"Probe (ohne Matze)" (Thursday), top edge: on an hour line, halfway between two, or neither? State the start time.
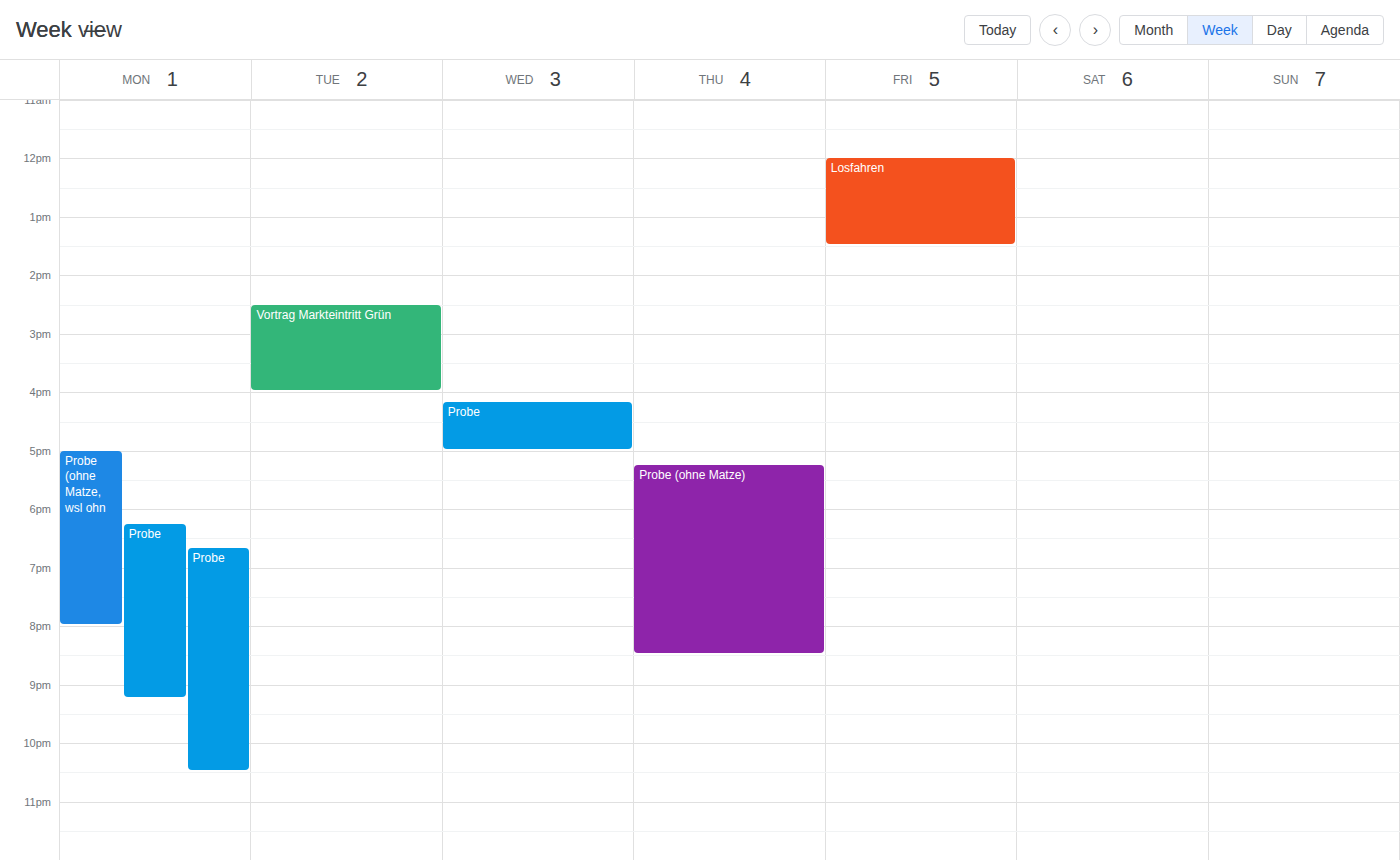
17:15 -- neither: a quarter of the way from the 17:00 line to the 18:00 line.